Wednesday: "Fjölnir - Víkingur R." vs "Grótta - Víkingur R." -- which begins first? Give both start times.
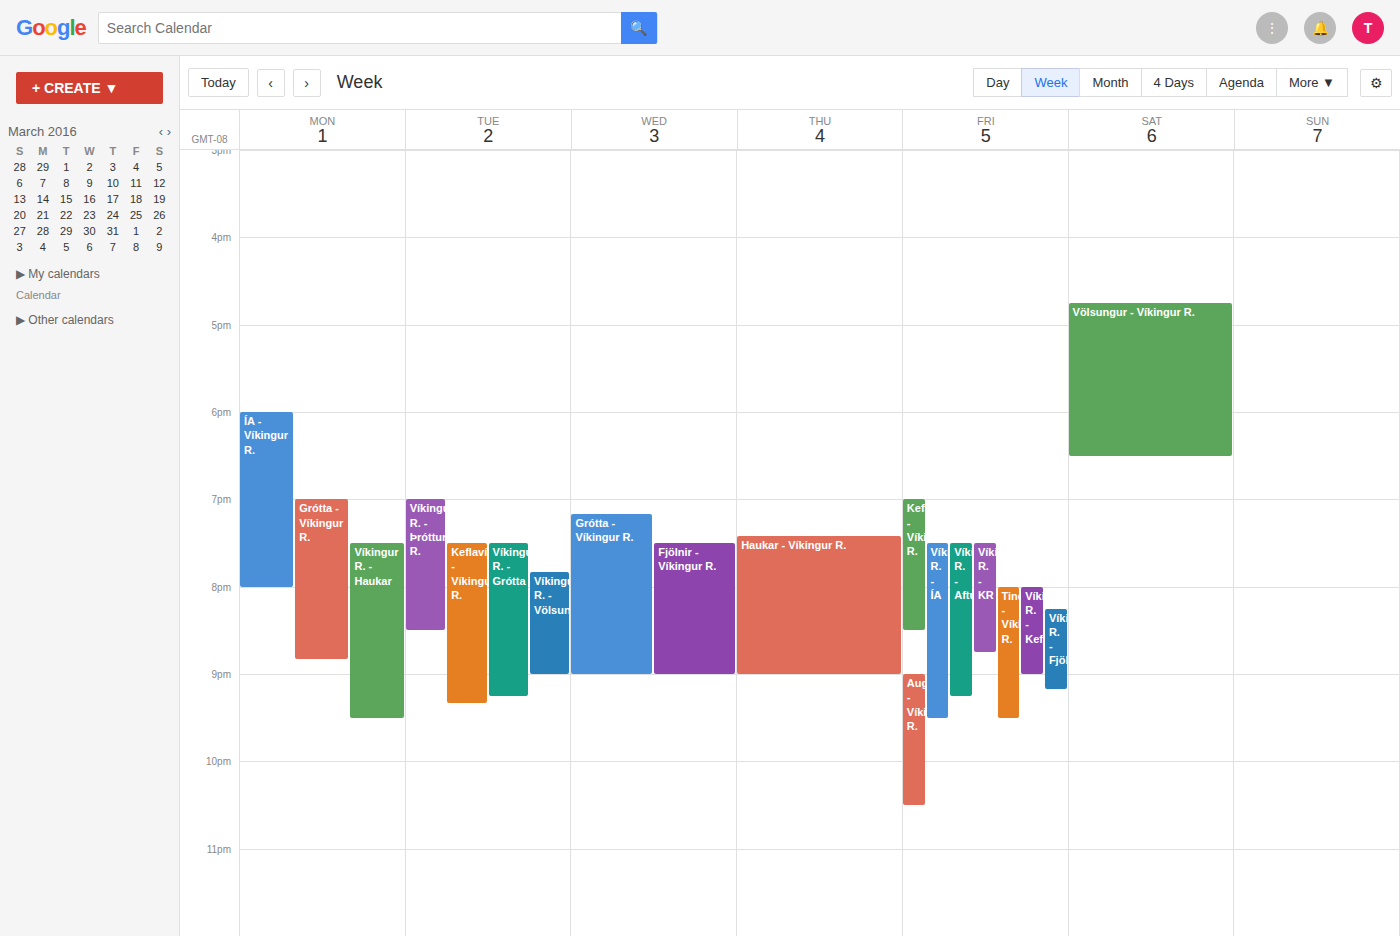
"Grótta - Víkingur R." 7:10 PM; "Fjölnir - Víkingur R." 7:30 PM.